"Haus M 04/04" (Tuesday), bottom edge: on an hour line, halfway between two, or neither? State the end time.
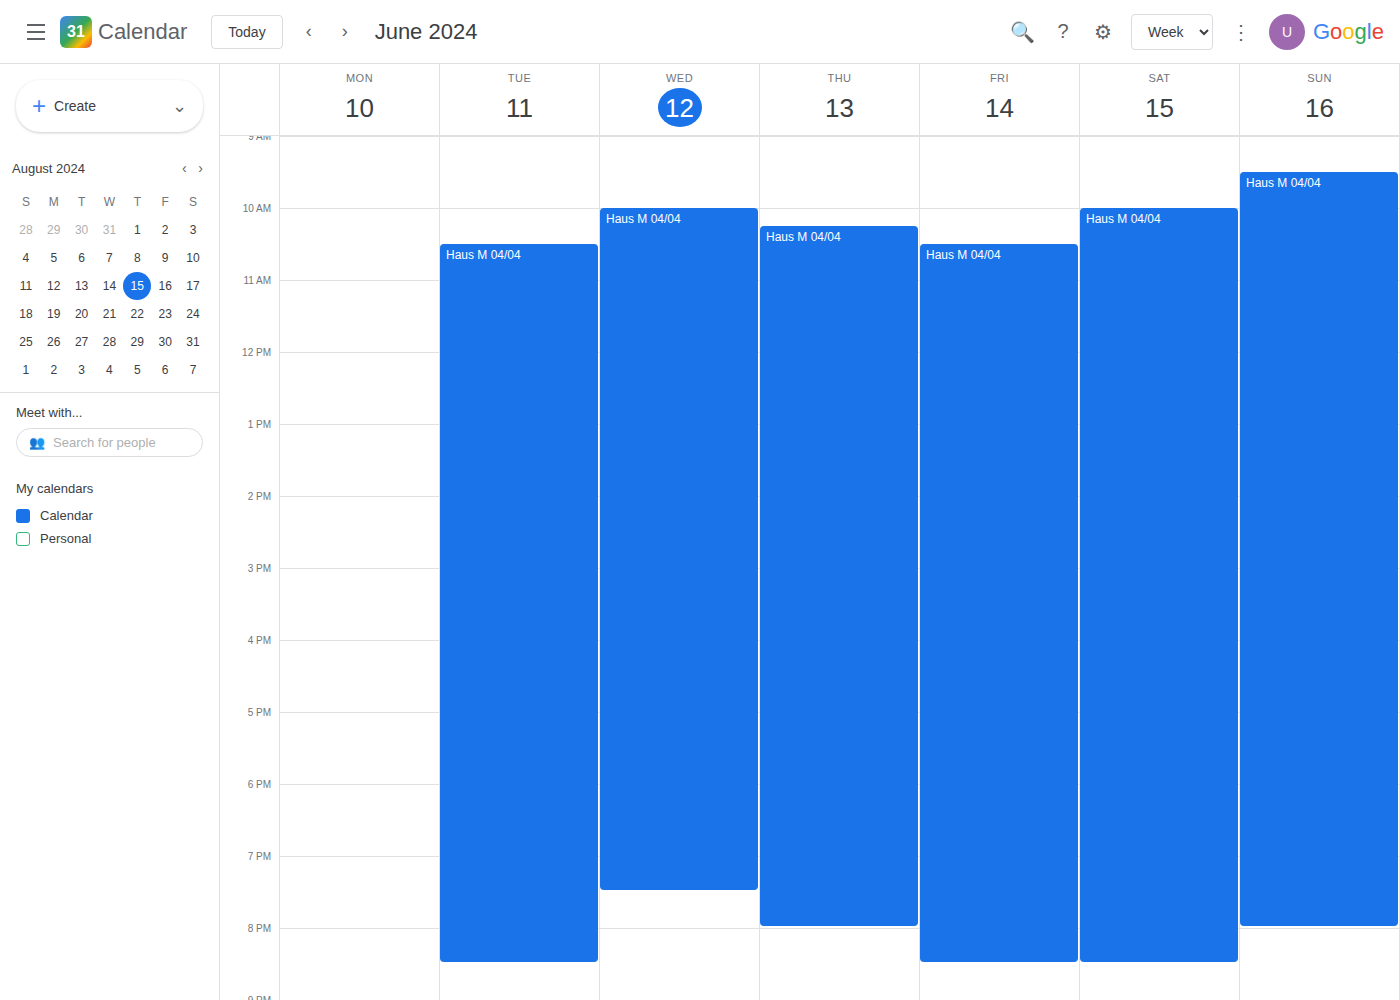
8:30 PM -- halfway between the 8 PM and 9 PM lines.